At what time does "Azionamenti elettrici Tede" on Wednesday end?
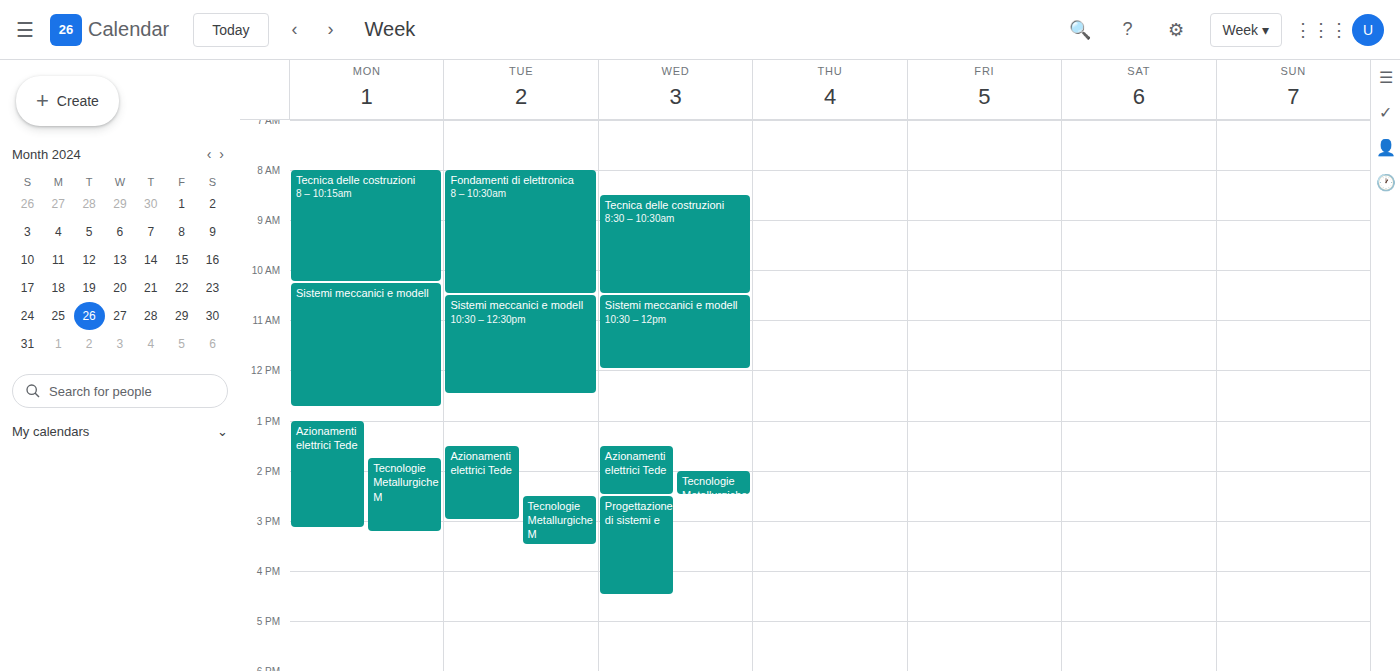
2:30 PM